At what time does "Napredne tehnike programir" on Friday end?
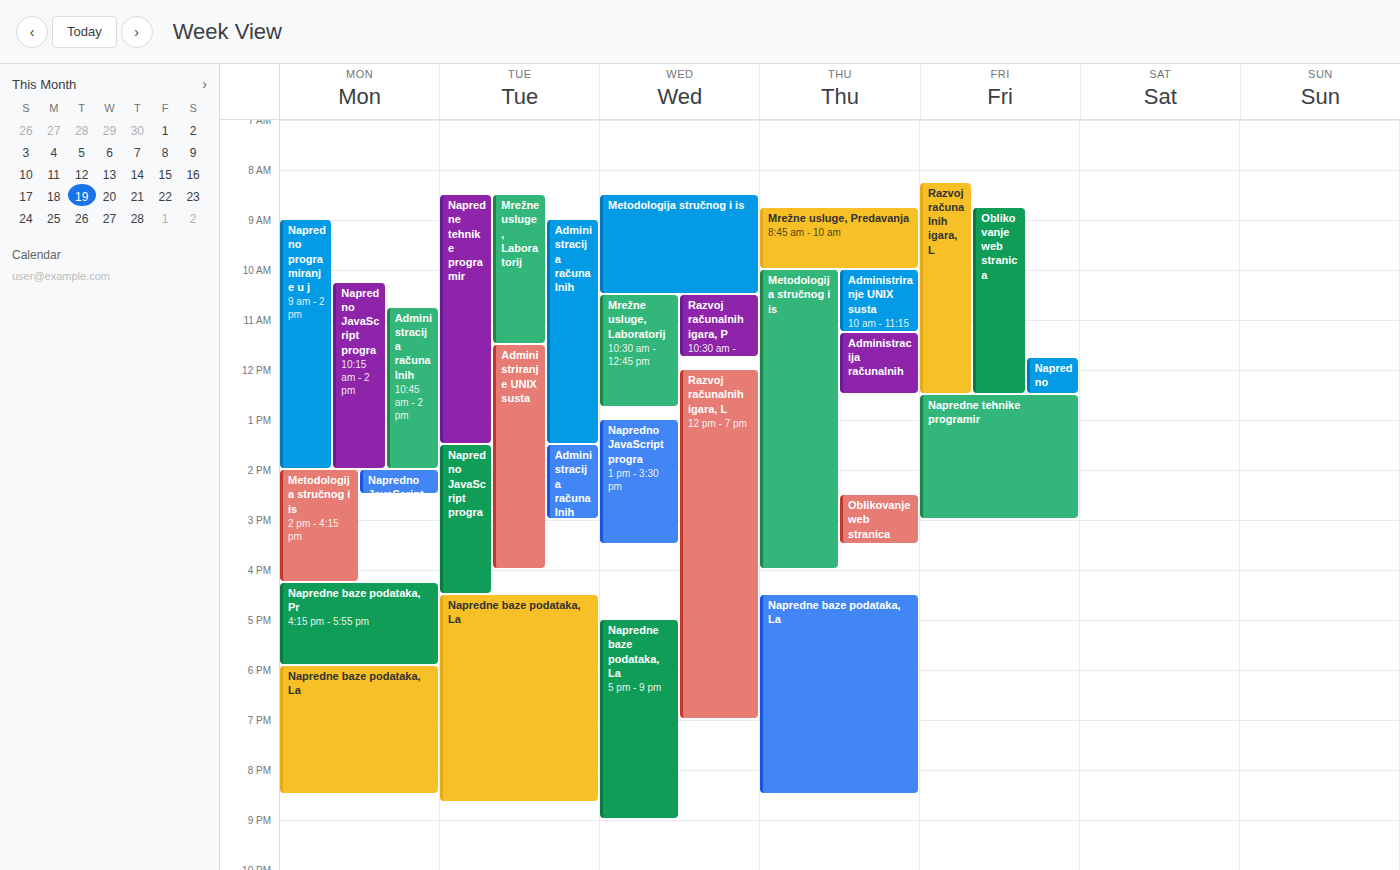
3:00 PM